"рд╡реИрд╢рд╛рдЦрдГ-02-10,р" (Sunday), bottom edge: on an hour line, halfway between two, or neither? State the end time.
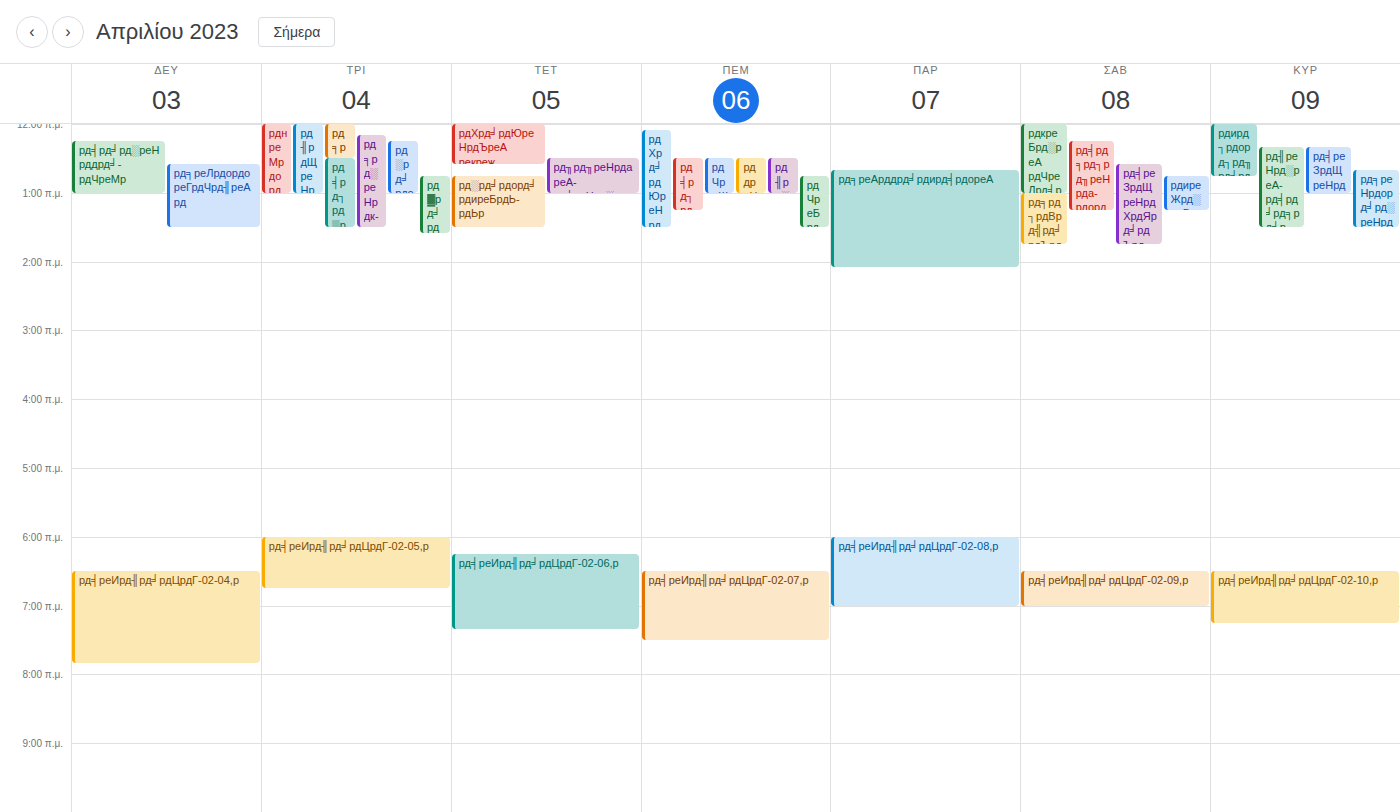
7:15 AM -- neither: a quarter of the way from the 7 AM line to the 8 AM line.